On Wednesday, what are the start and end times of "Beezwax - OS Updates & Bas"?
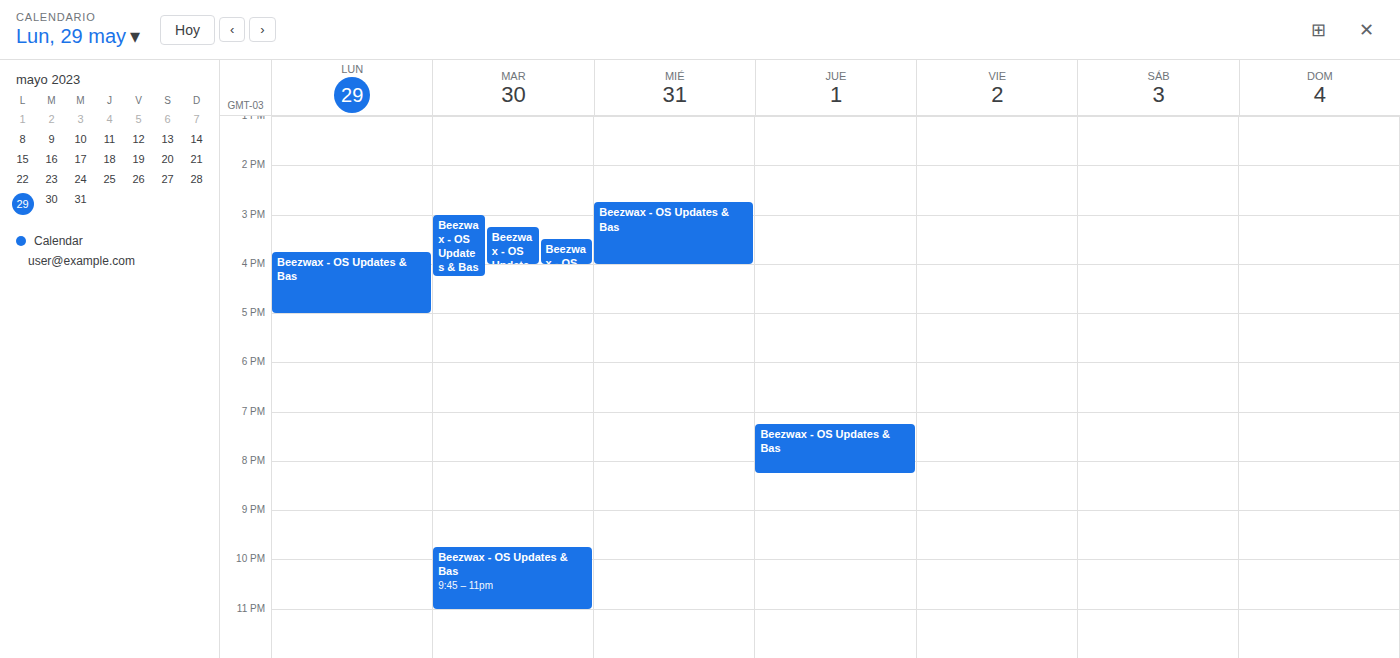
2:45 PM to 4:00 PM